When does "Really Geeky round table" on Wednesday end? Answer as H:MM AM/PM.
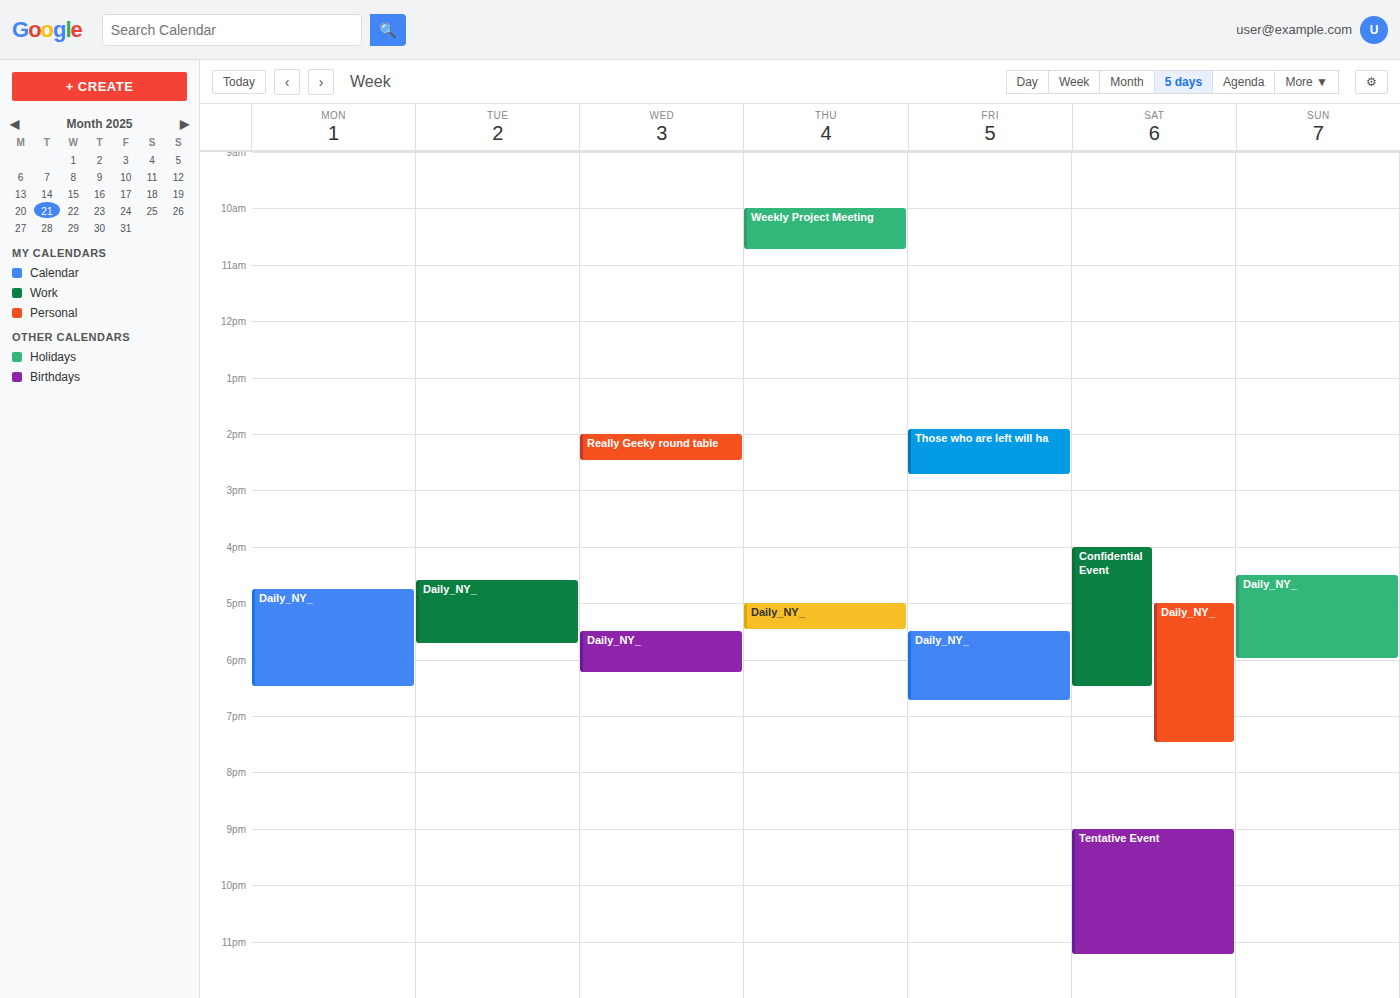
2:30 PM